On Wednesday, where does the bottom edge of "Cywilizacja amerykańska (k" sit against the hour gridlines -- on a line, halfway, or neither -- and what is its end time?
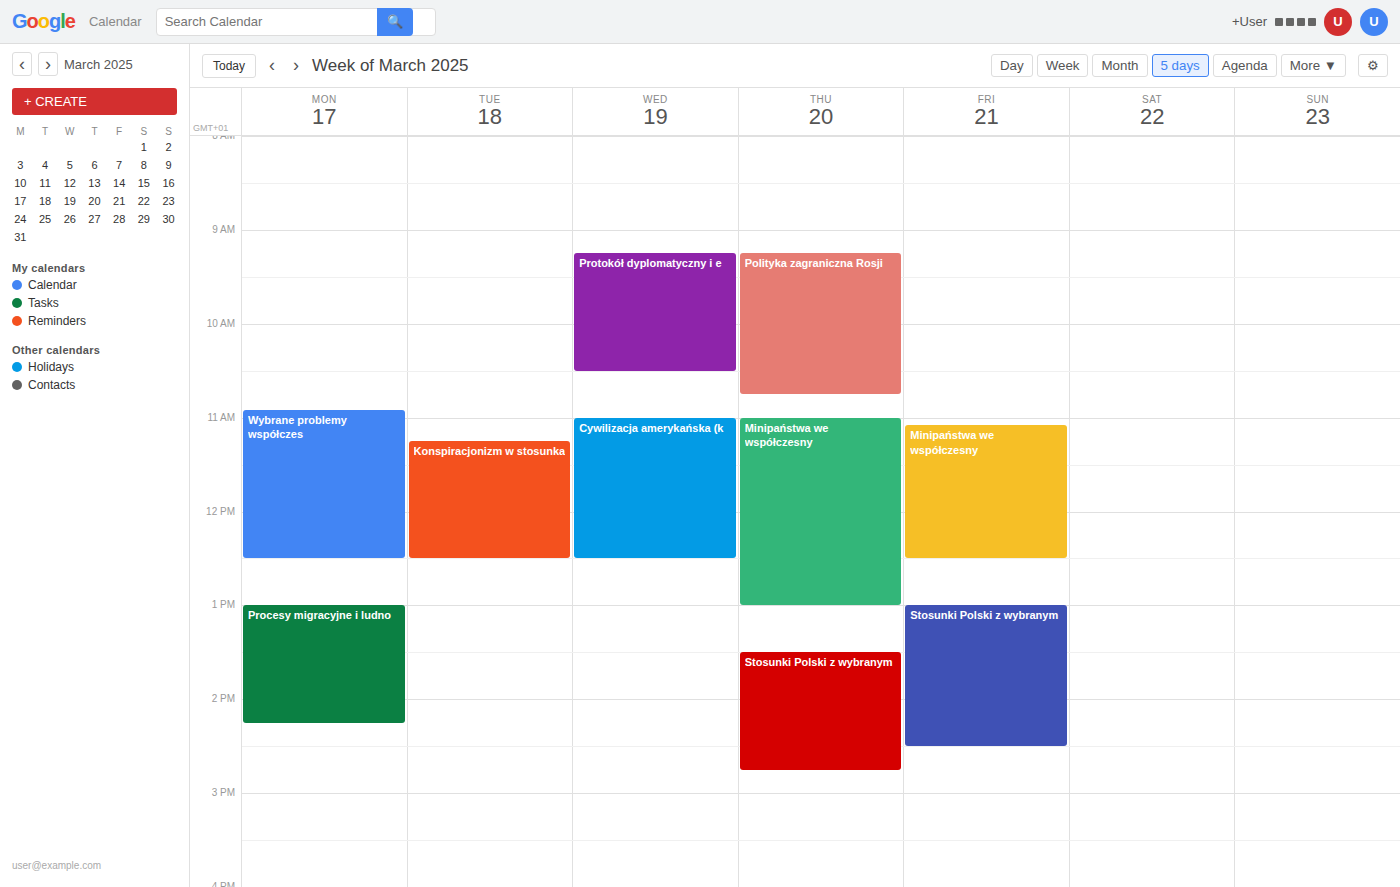
12:30 -- halfway between the 12:00 and 13:00 lines.